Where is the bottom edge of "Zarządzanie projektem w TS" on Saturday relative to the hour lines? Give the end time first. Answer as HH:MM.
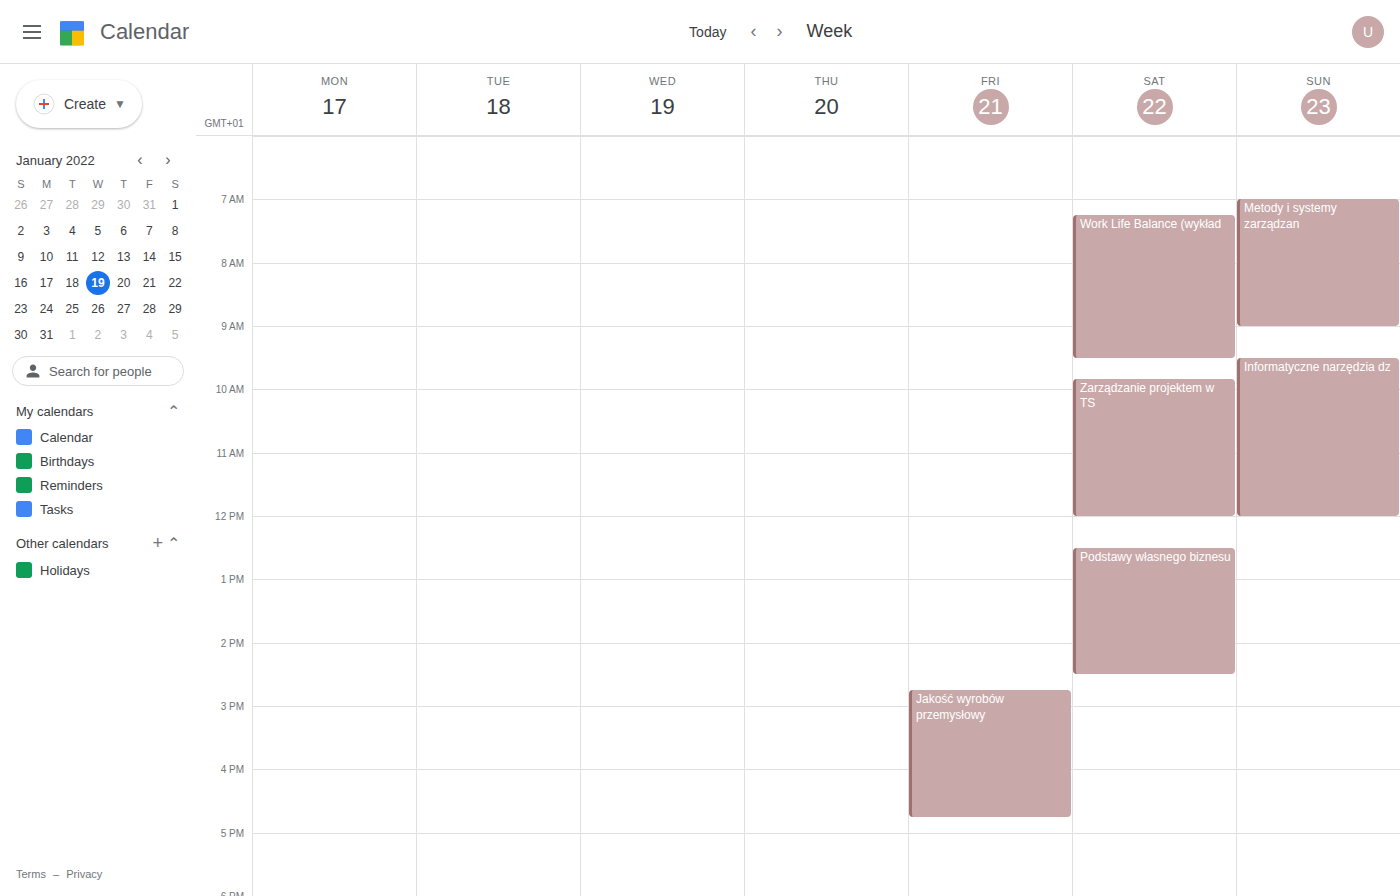
12:00 -- exactly on the 12:00 line.